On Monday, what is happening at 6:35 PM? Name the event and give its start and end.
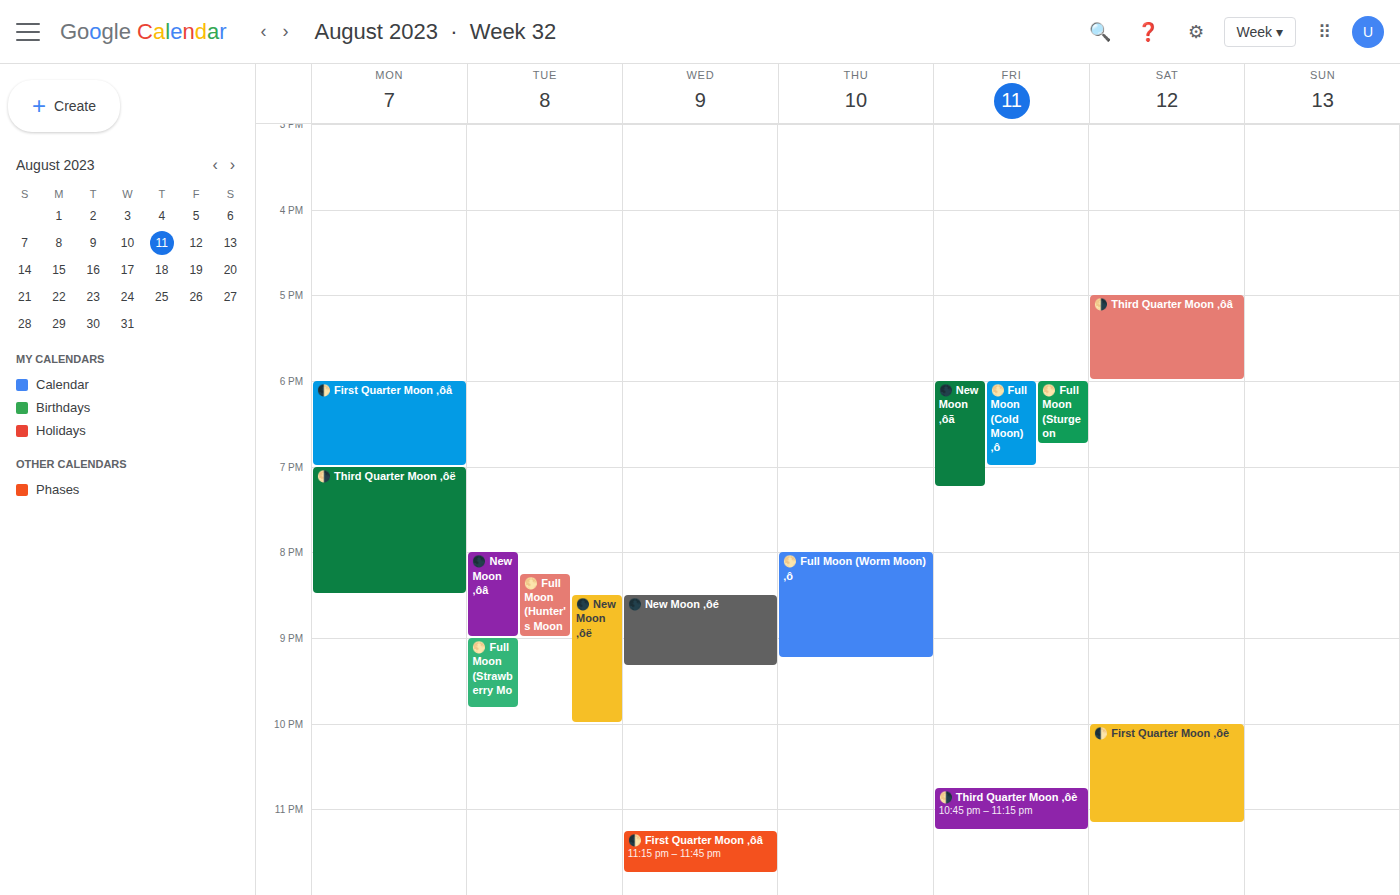
"🌓 First Quarter Moon ‚ôå", 6:00 PM to 7:00 PM